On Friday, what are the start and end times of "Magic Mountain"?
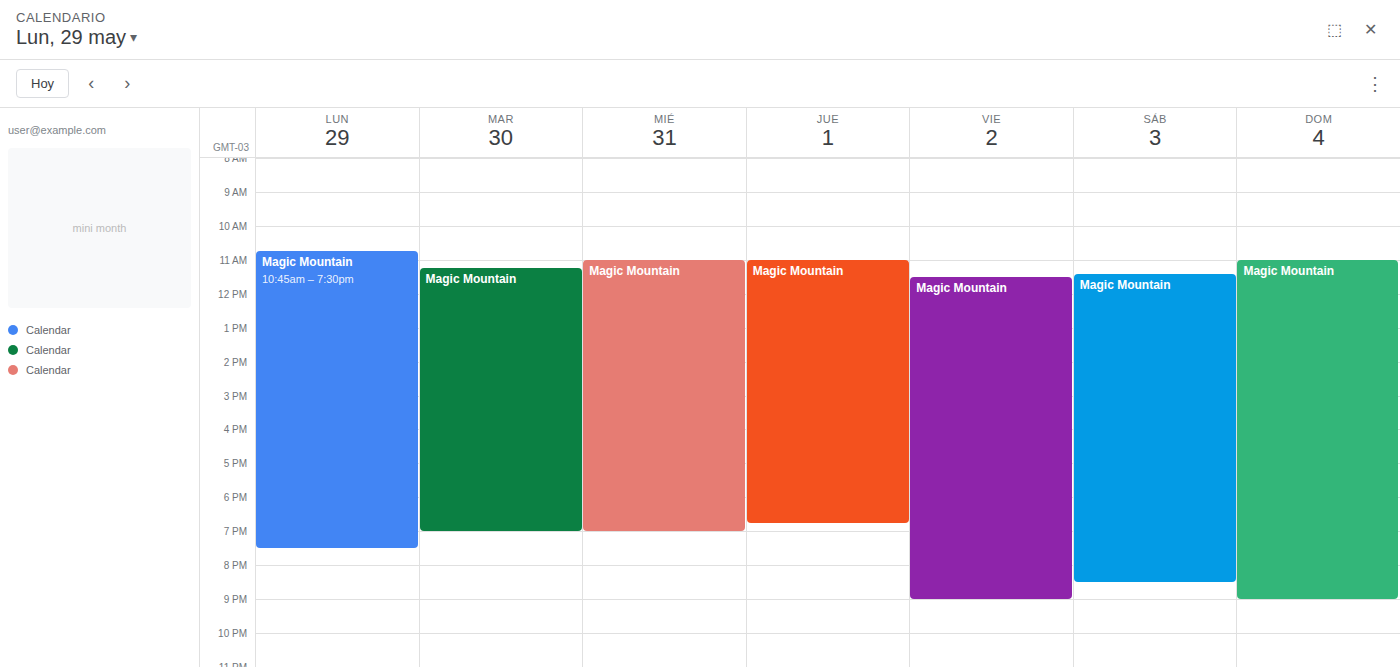
11:30 AM to 9:00 PM